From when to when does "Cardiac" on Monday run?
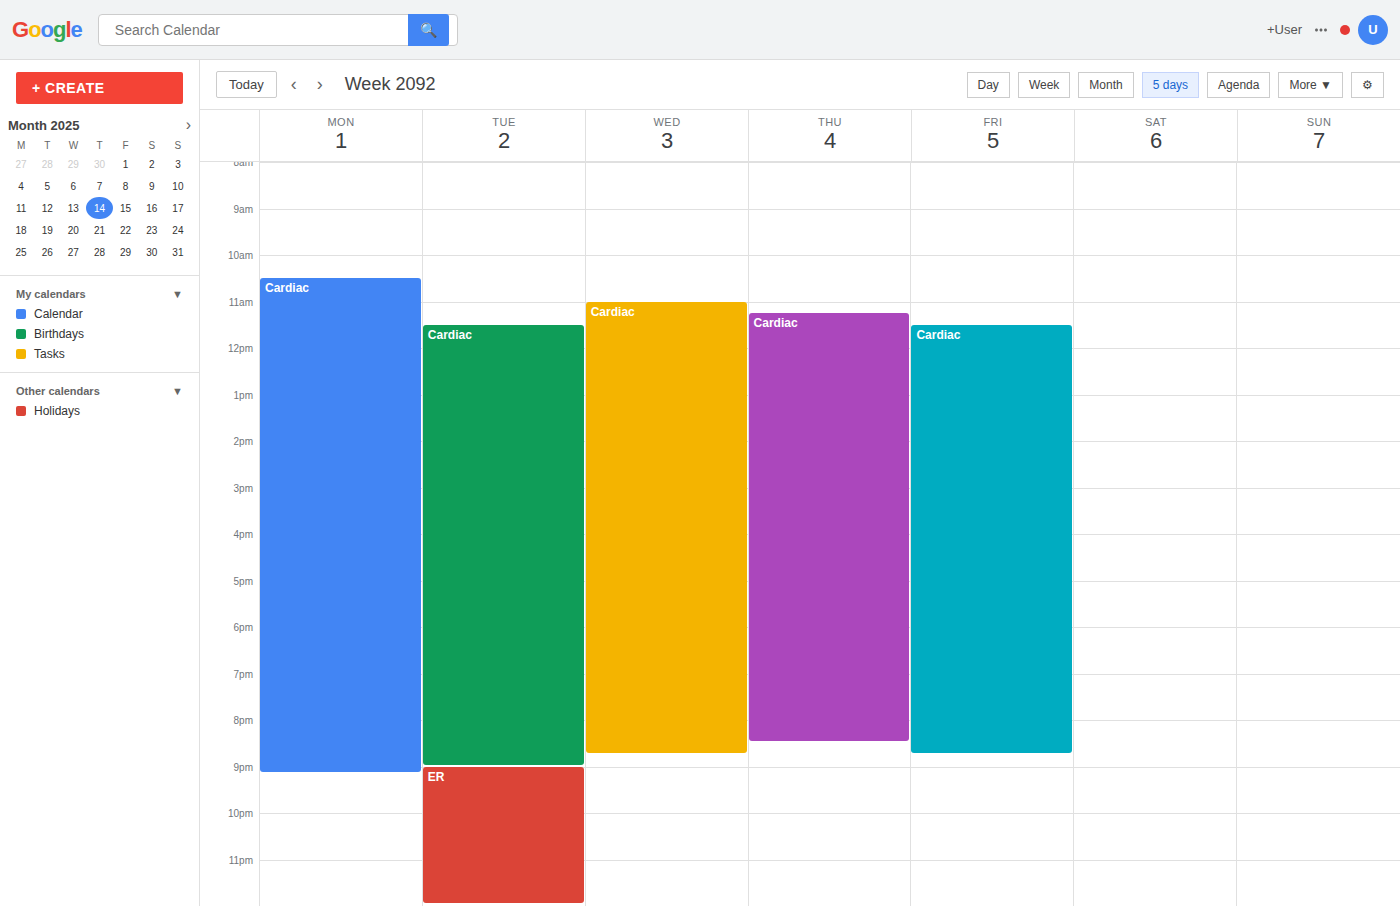
10:30 AM to 9:10 PM